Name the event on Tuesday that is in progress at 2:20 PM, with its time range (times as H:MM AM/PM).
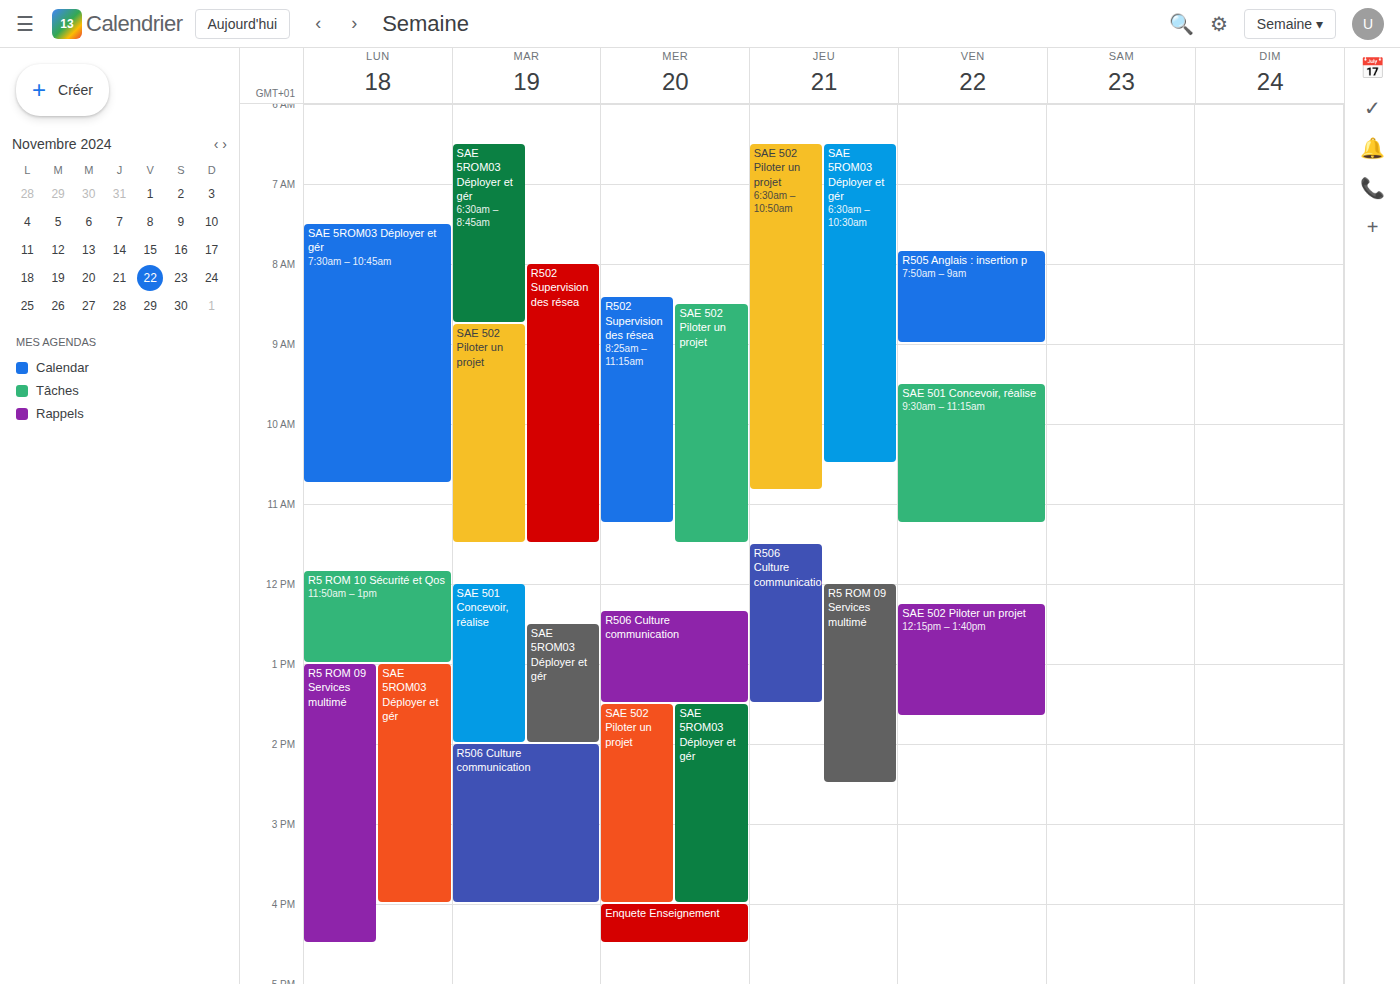
"R506 Culture communication", 2:00 PM to 4:00 PM